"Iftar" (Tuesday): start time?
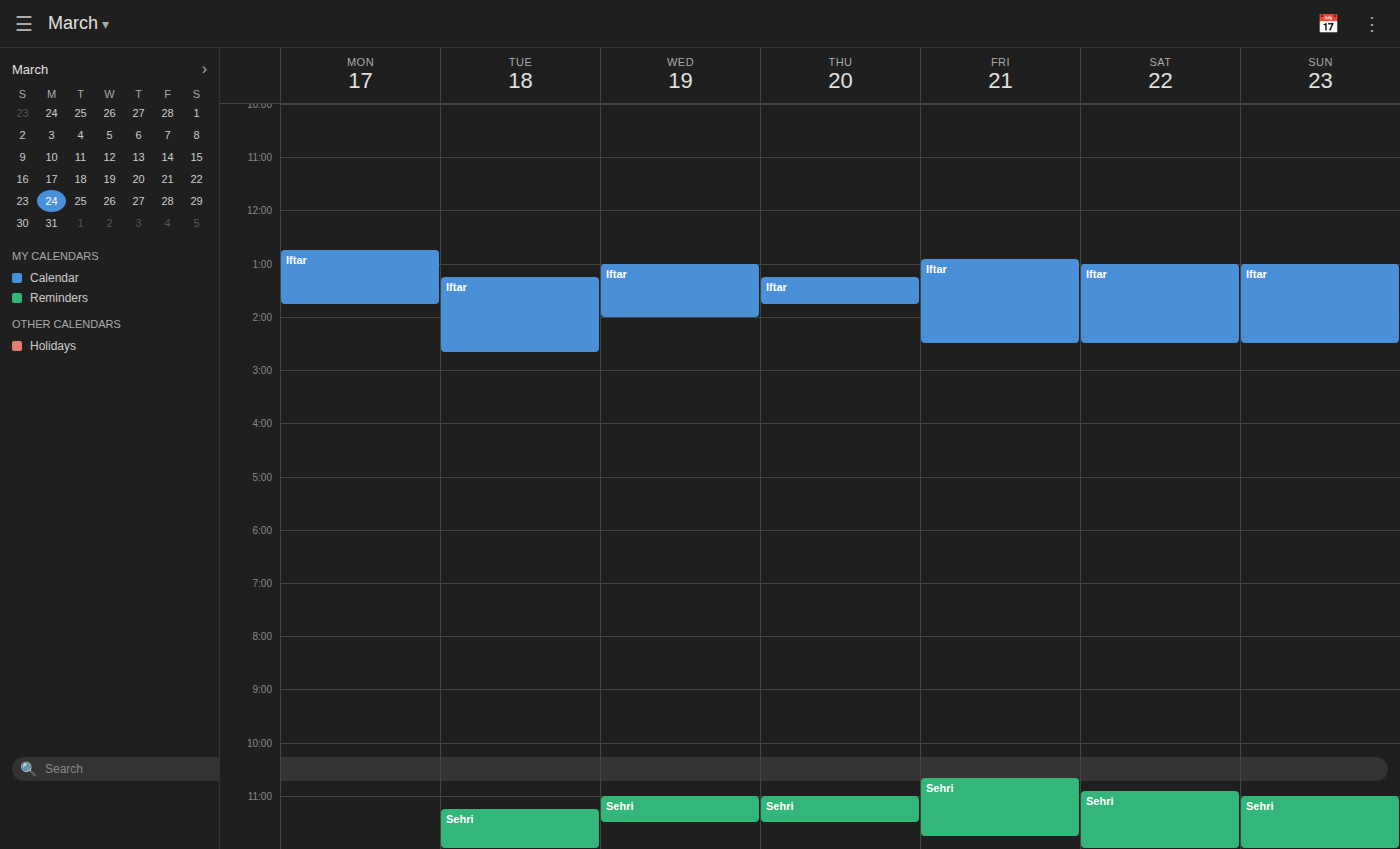
1:15 PM